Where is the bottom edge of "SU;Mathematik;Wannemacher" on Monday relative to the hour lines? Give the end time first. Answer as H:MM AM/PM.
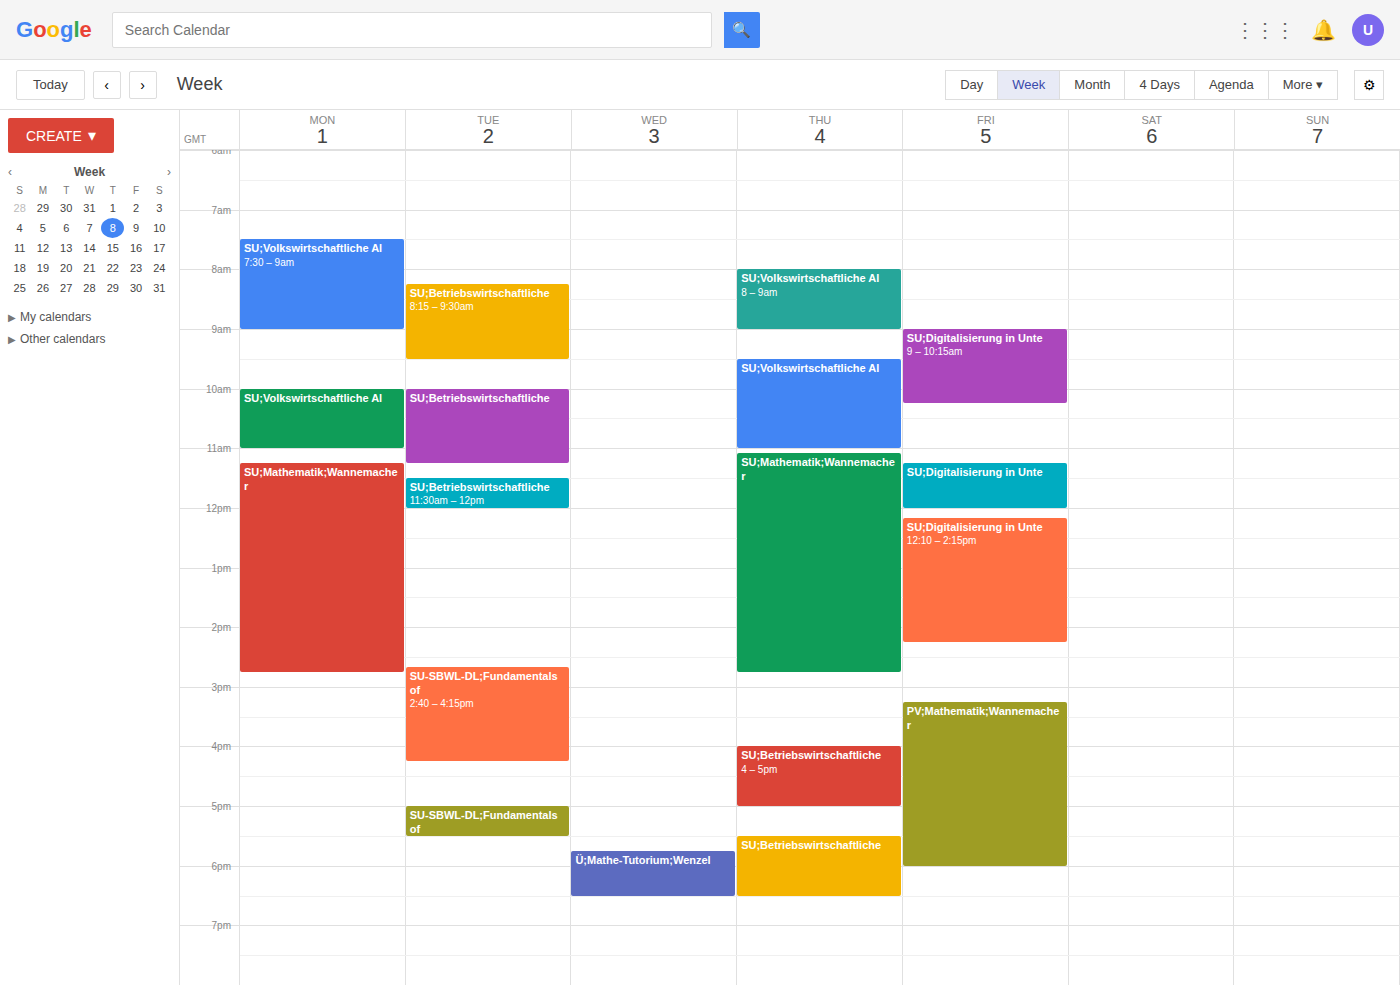
2:45 PM -- neither: three quarters of the way from the 2 PM line to the 3 PM line.